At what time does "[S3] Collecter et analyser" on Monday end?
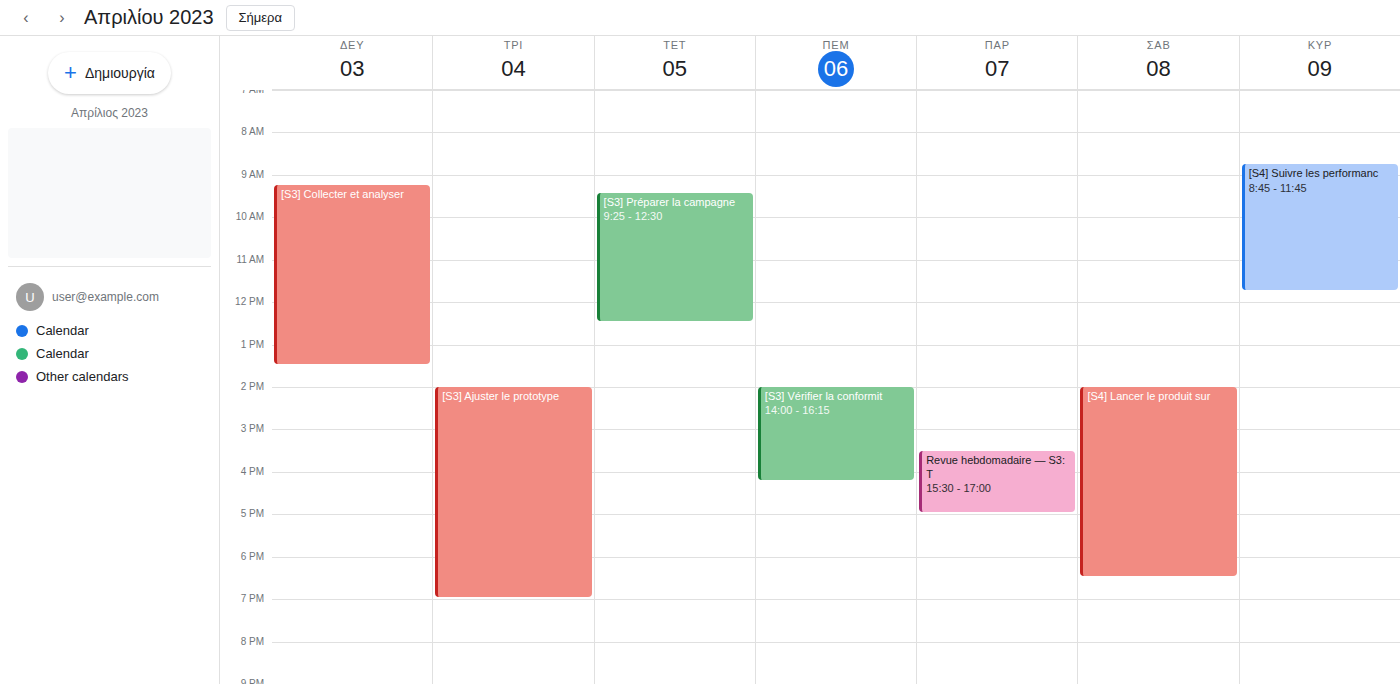
1:30 PM